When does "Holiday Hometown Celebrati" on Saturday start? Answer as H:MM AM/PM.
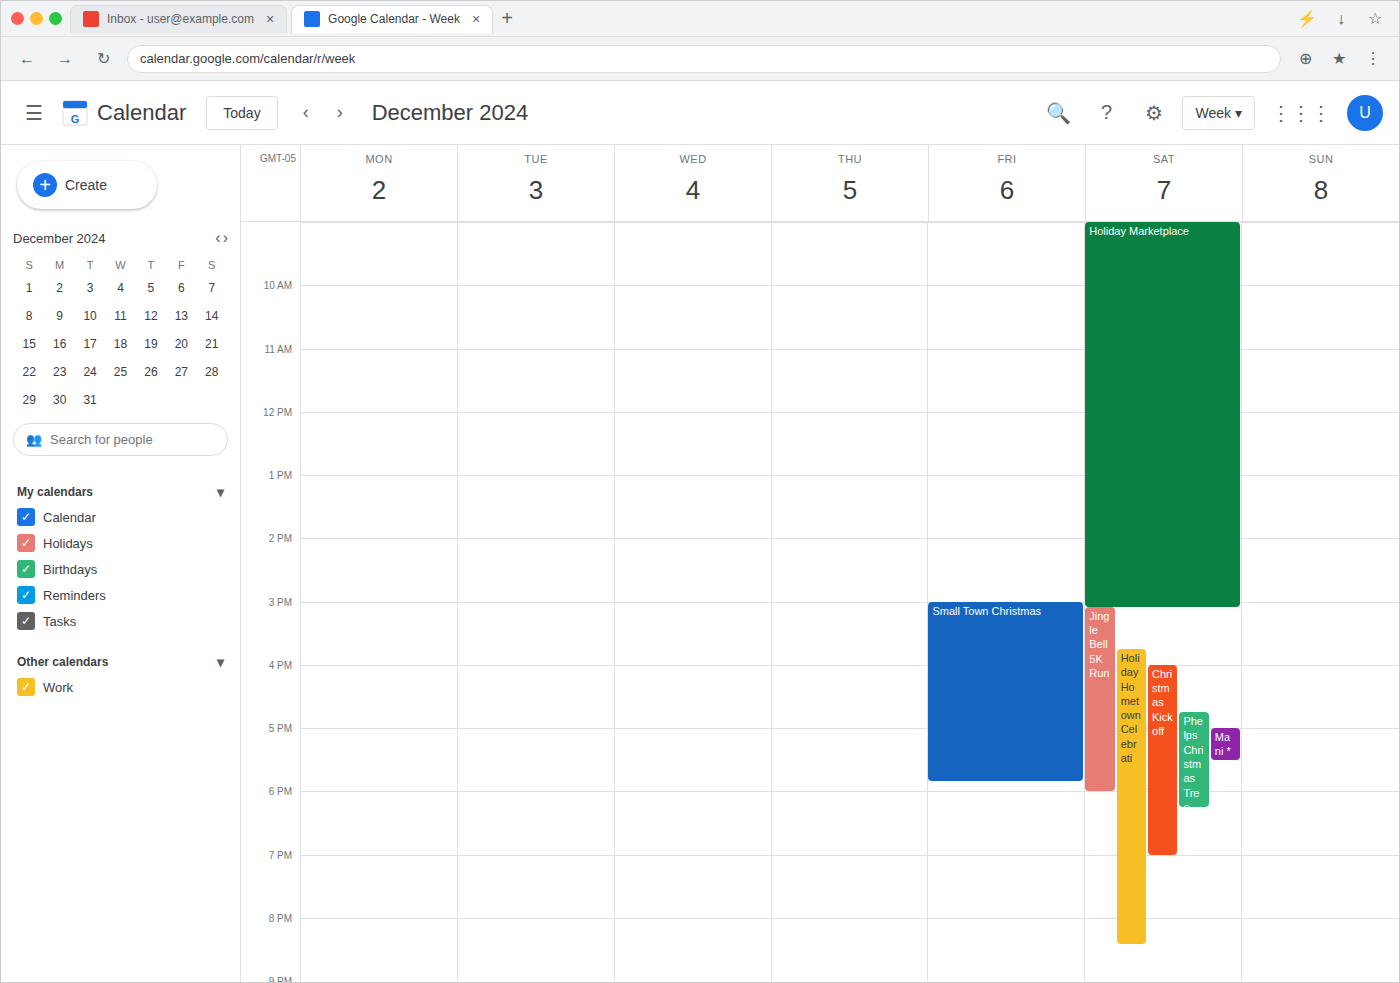
3:45 PM